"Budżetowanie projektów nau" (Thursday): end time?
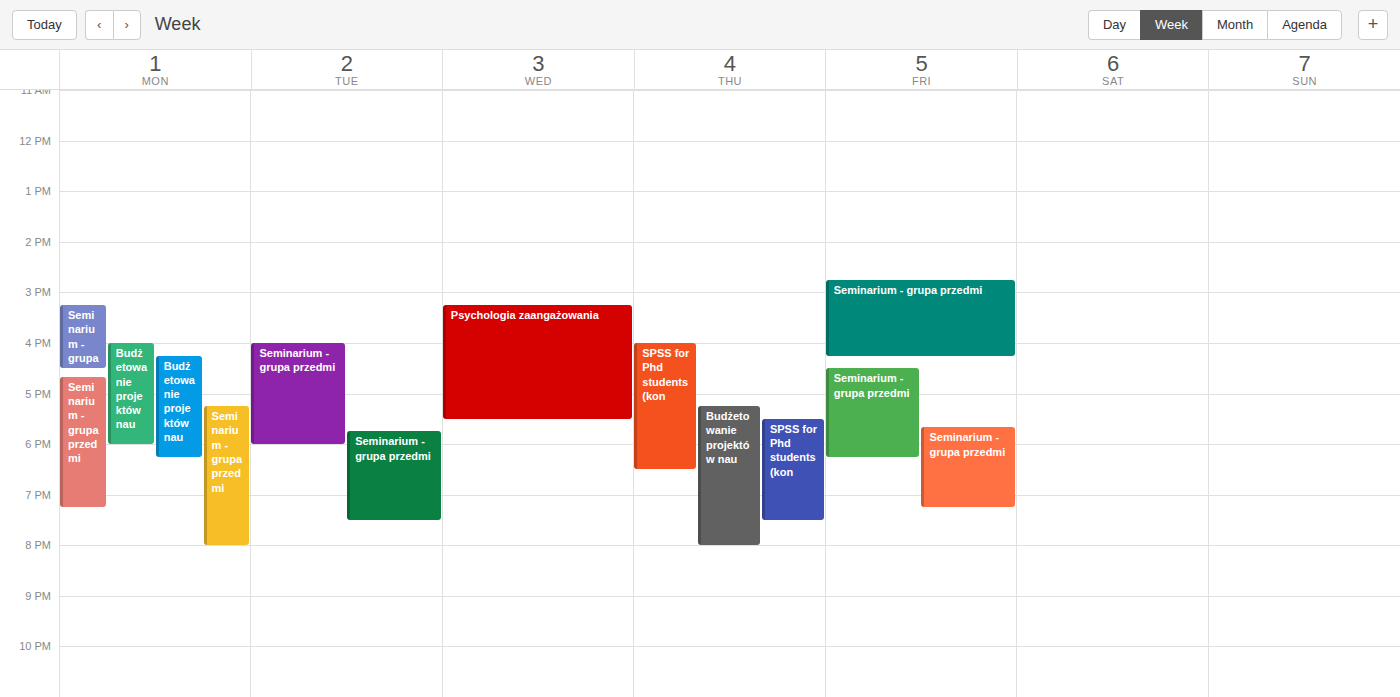
8:00 PM